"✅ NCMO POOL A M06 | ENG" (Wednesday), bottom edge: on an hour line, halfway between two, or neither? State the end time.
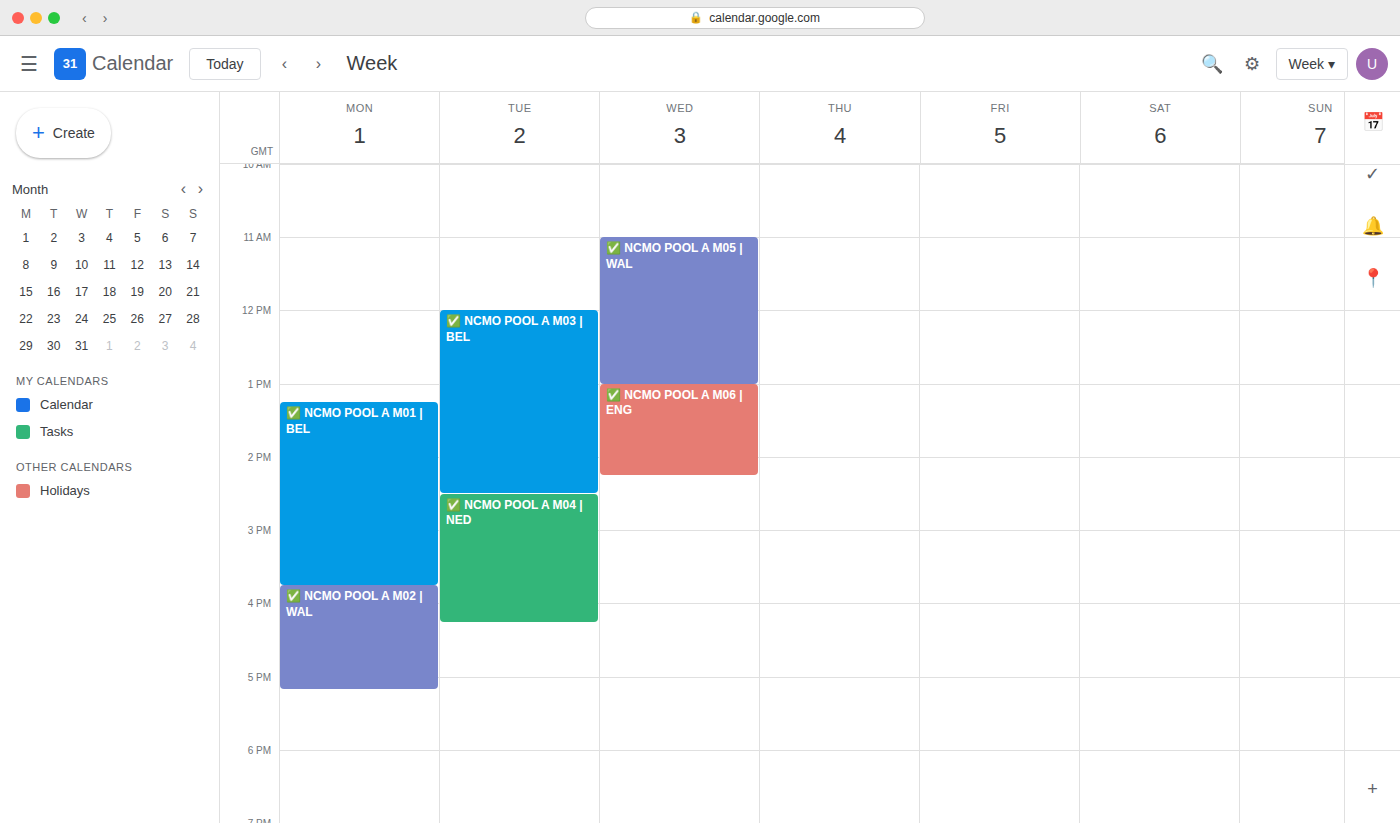
14:15 -- neither: a quarter of the way from the 14:00 line to the 15:00 line.